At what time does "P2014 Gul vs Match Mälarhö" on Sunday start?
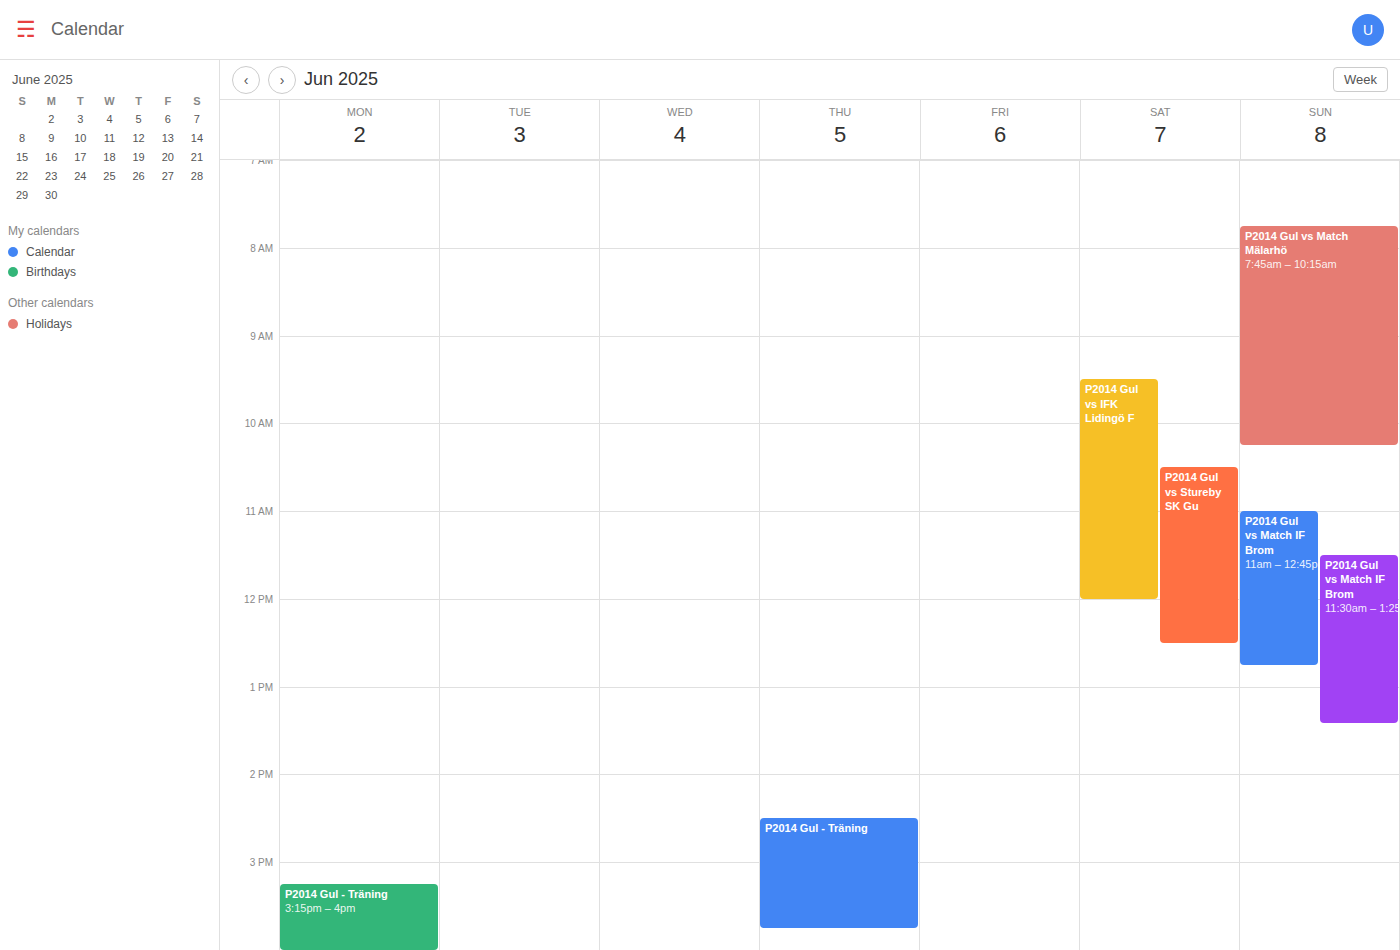
07:45